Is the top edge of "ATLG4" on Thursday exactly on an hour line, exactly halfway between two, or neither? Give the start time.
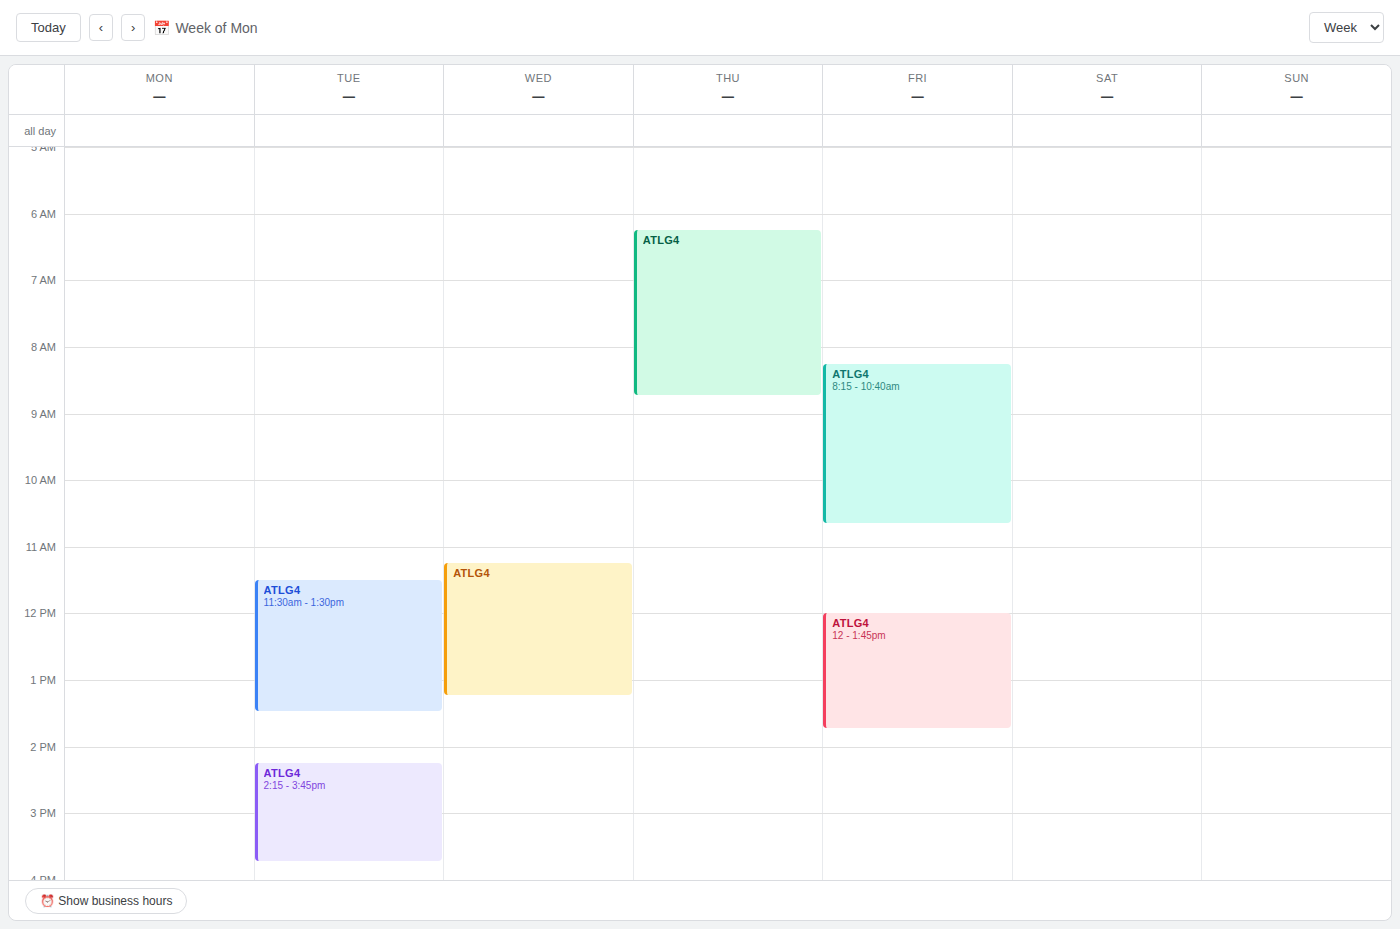
6:15 AM -- neither: a quarter of the way from the 6 AM line to the 7 AM line.